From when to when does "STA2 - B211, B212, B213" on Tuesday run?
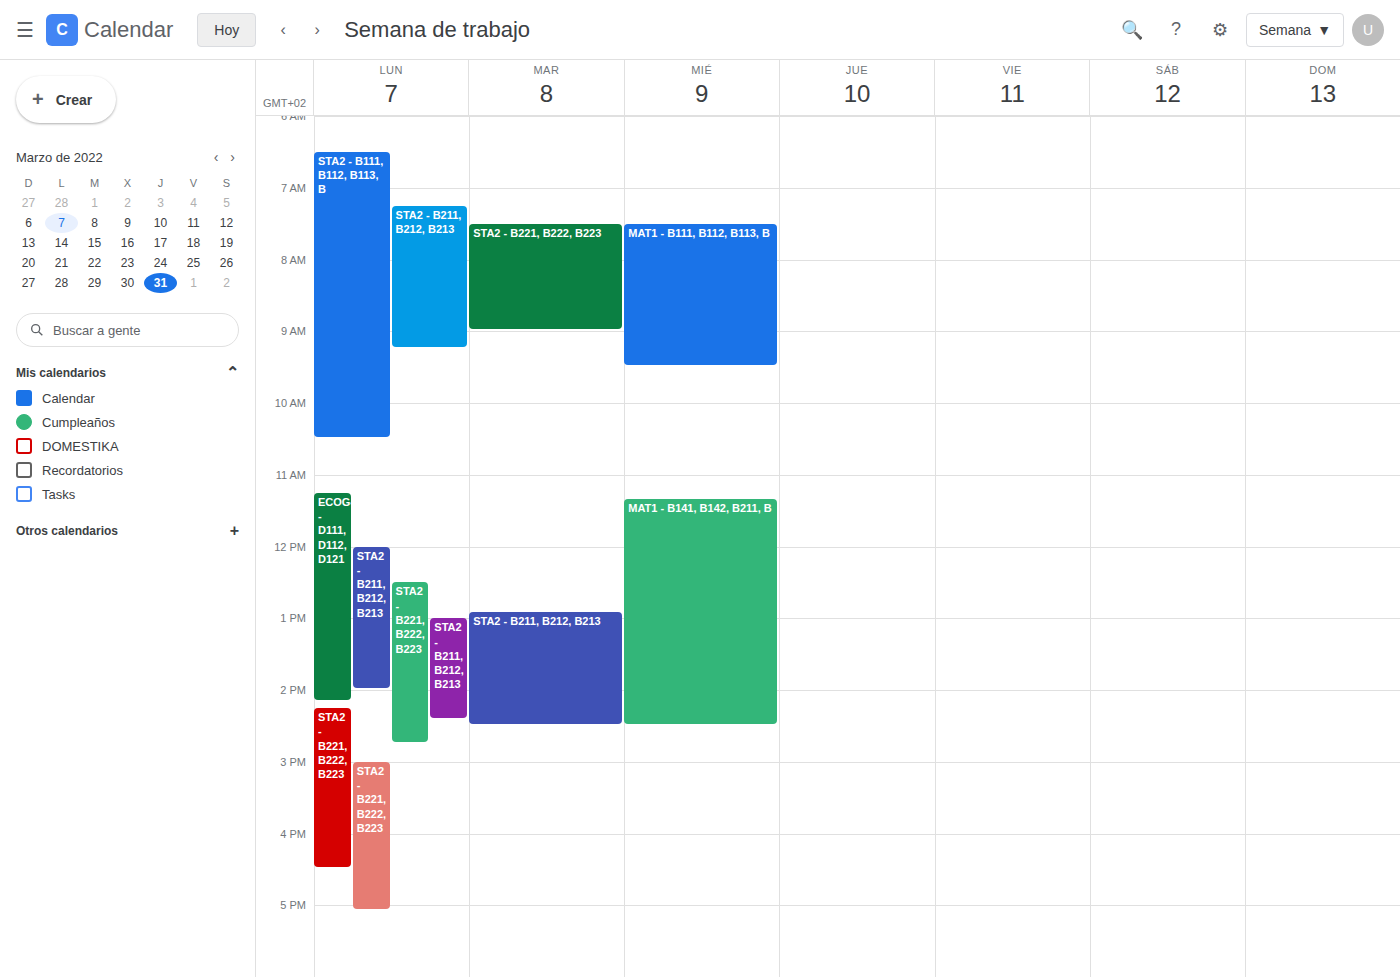
12:55 PM to 2:30 PM